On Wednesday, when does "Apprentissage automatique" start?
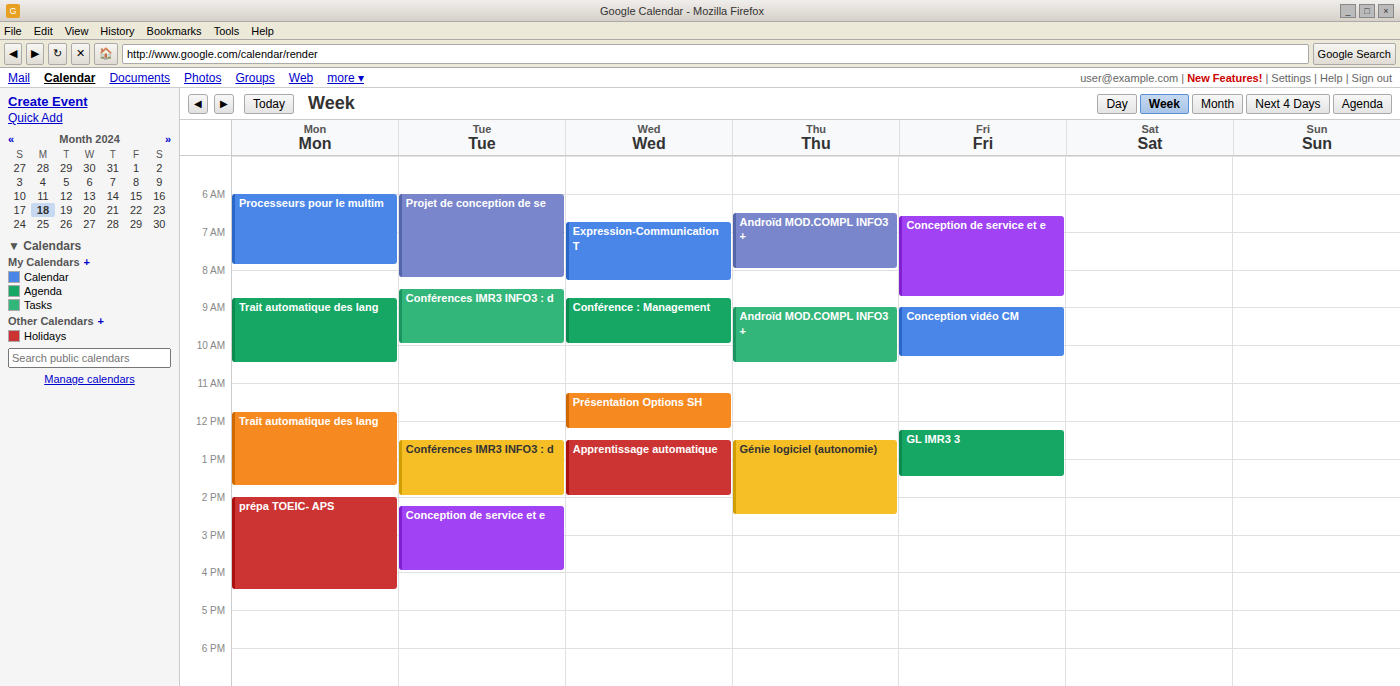
12:30 PM